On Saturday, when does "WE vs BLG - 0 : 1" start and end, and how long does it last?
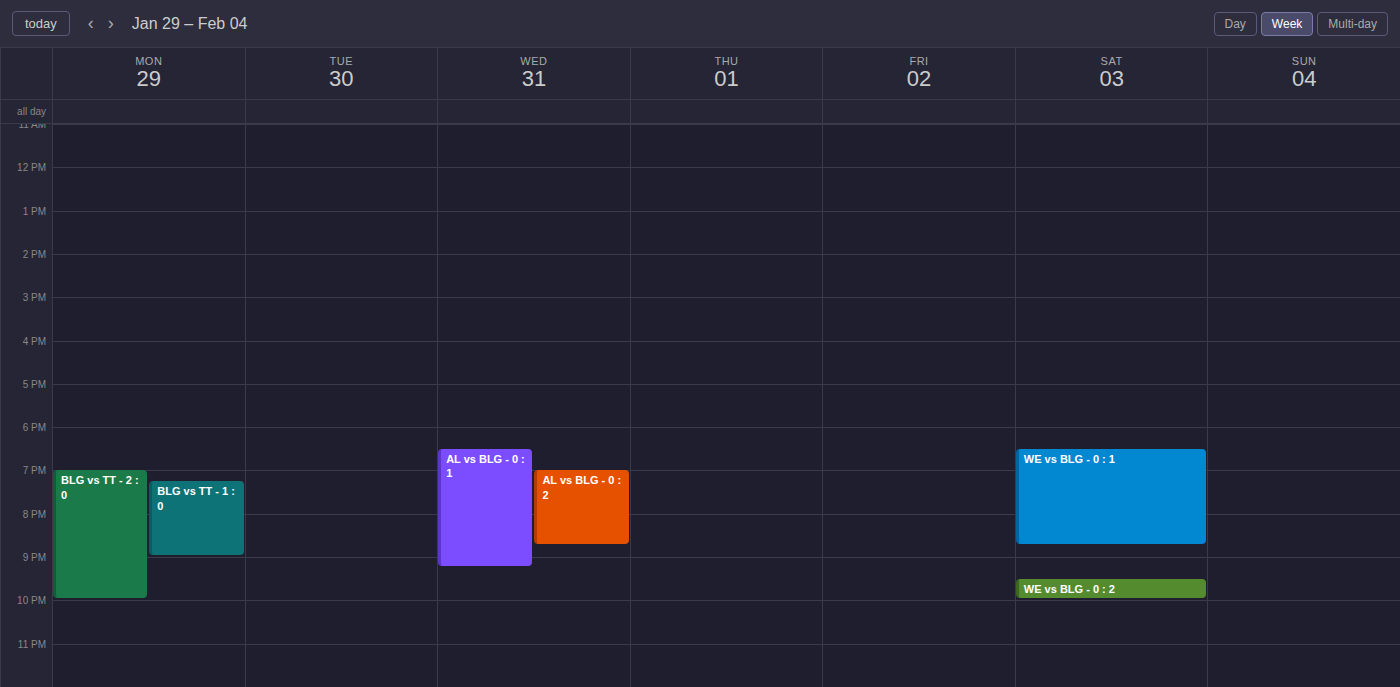
6:30 PM to 8:45 PM, 2 hours 15 minutes